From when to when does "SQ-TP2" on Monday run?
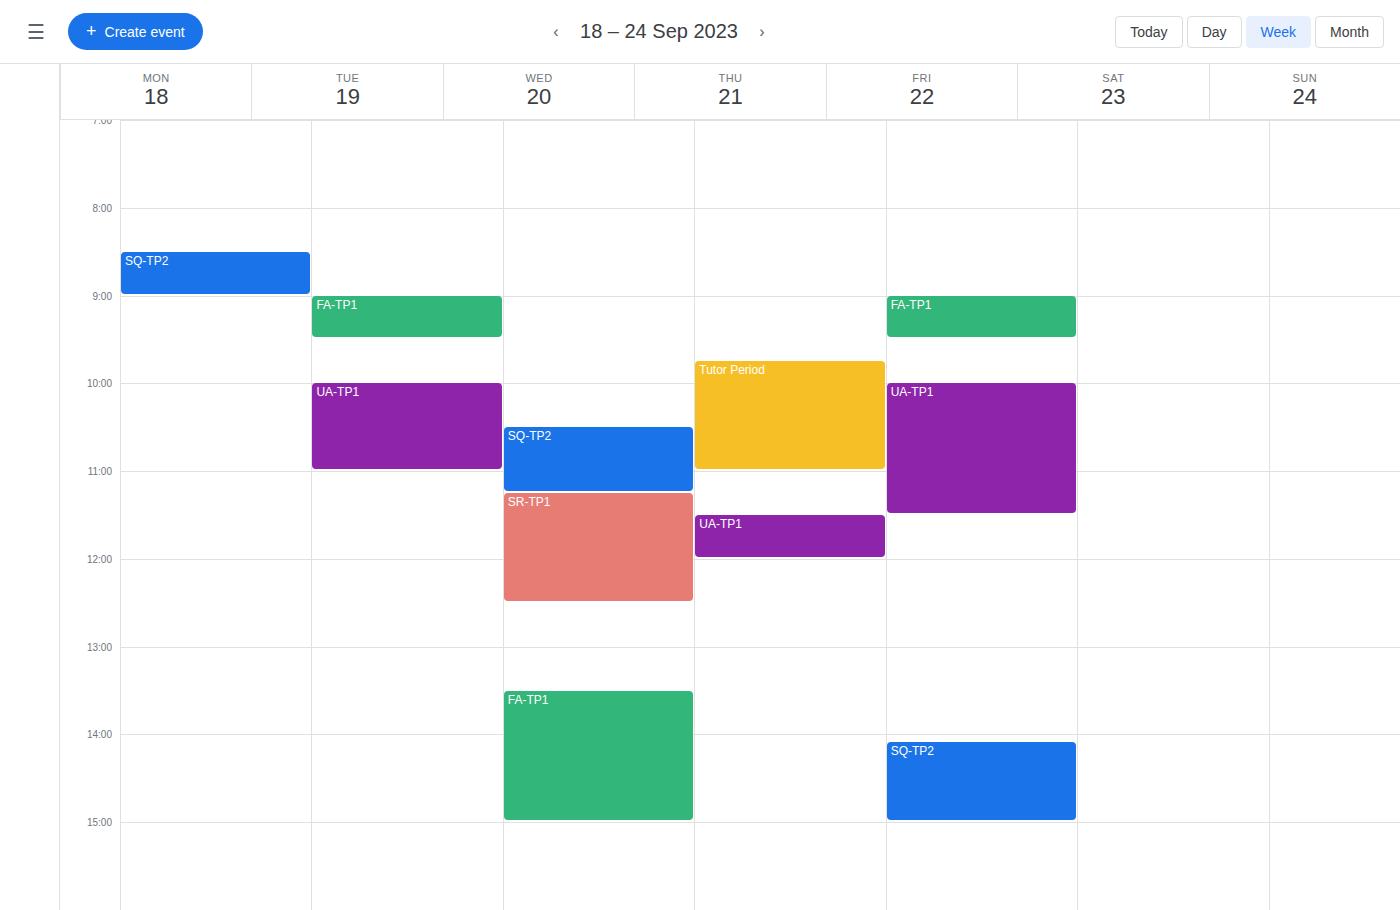
8:30 AM to 9:00 AM